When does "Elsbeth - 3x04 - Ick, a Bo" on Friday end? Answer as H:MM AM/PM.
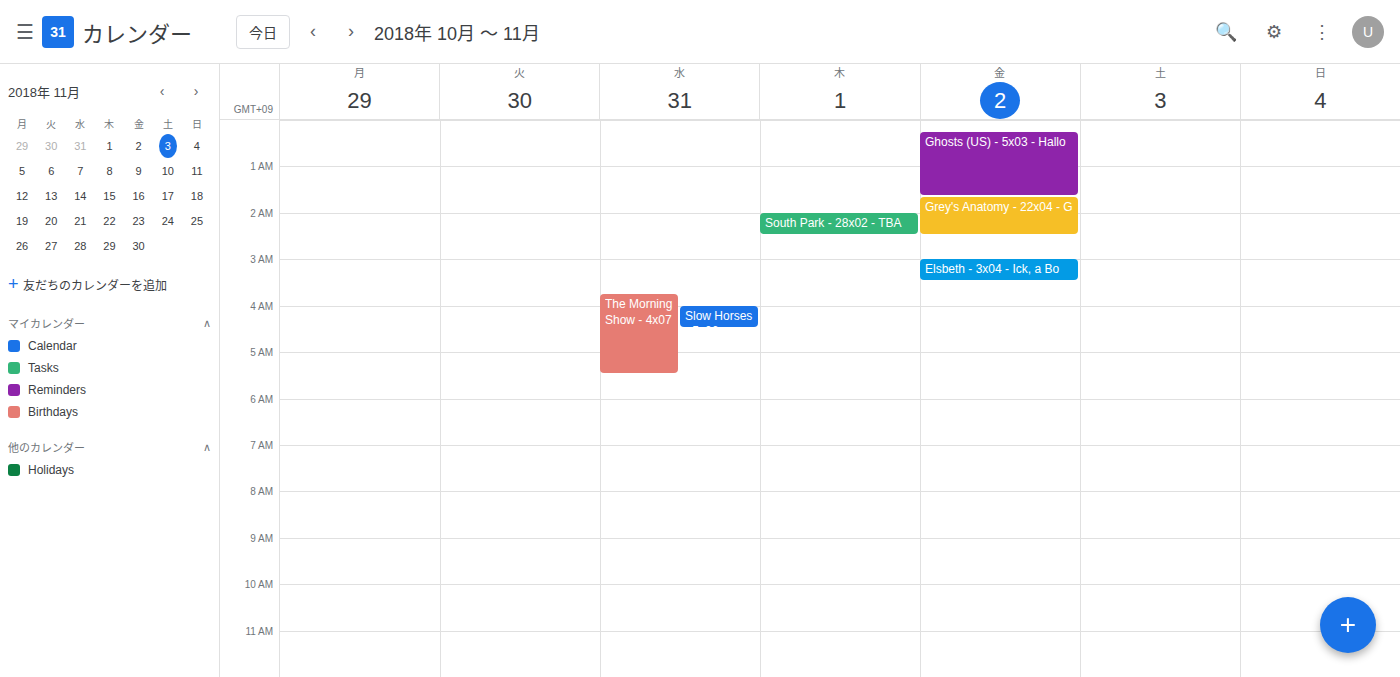
3:30 AM